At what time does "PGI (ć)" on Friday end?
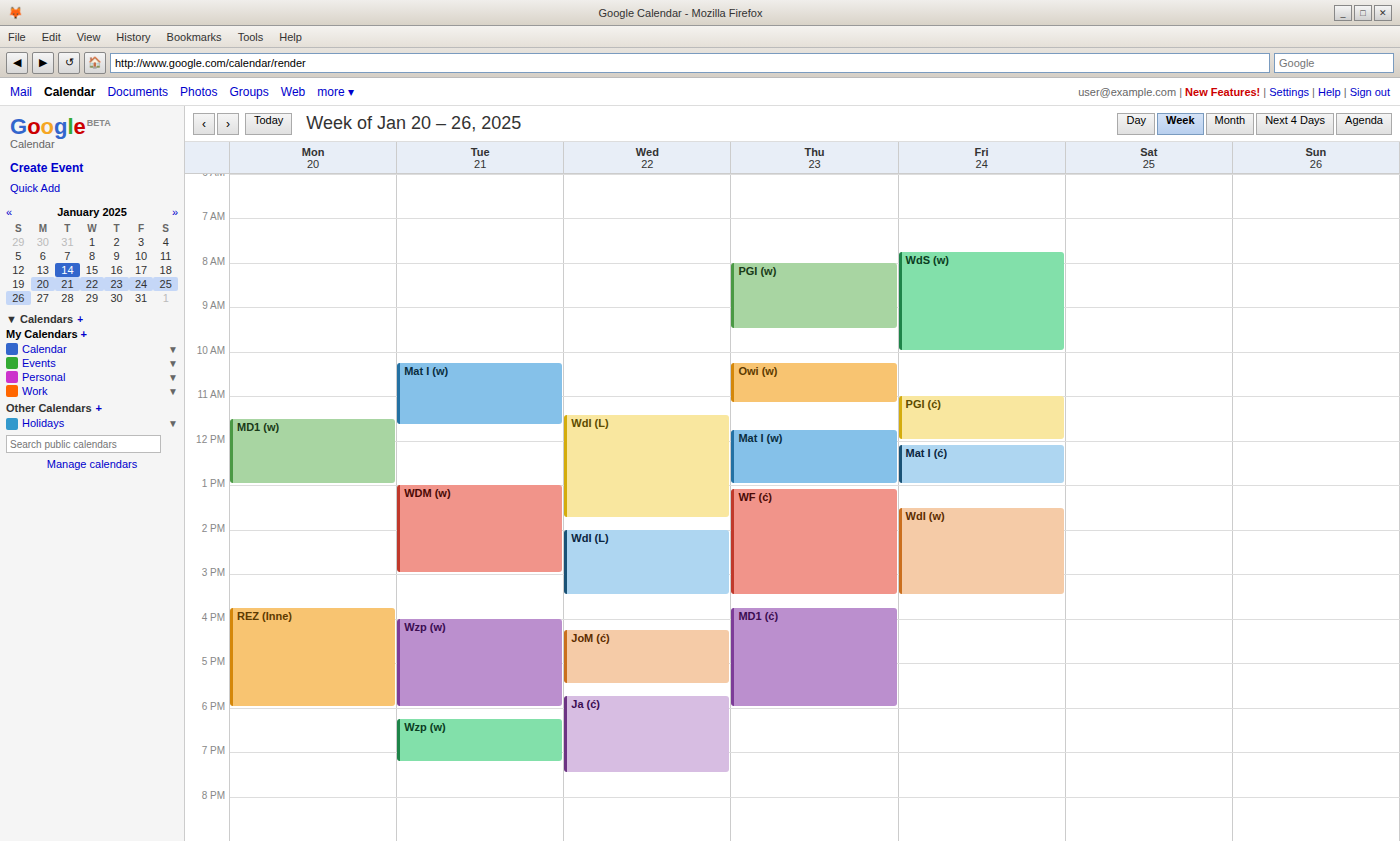
12:00 PM